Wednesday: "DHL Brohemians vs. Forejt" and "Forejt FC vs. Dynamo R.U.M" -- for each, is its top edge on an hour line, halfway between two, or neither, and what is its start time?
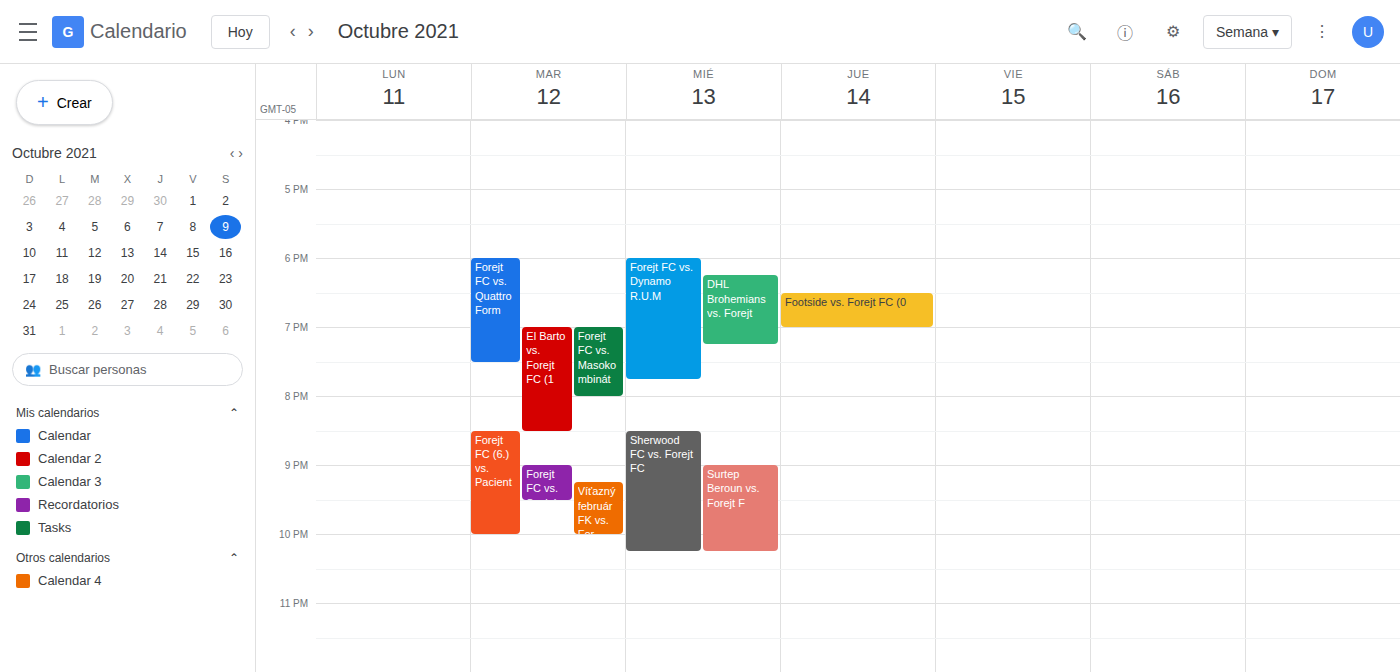
"DHL Brohemians vs. Forejt": 6:15 PM, neither: a quarter of the way from the 6 PM line to the 7 PM line. "Forejt FC vs. Dynamo R.U.M": 6:00 PM, exactly on the 6 PM line.